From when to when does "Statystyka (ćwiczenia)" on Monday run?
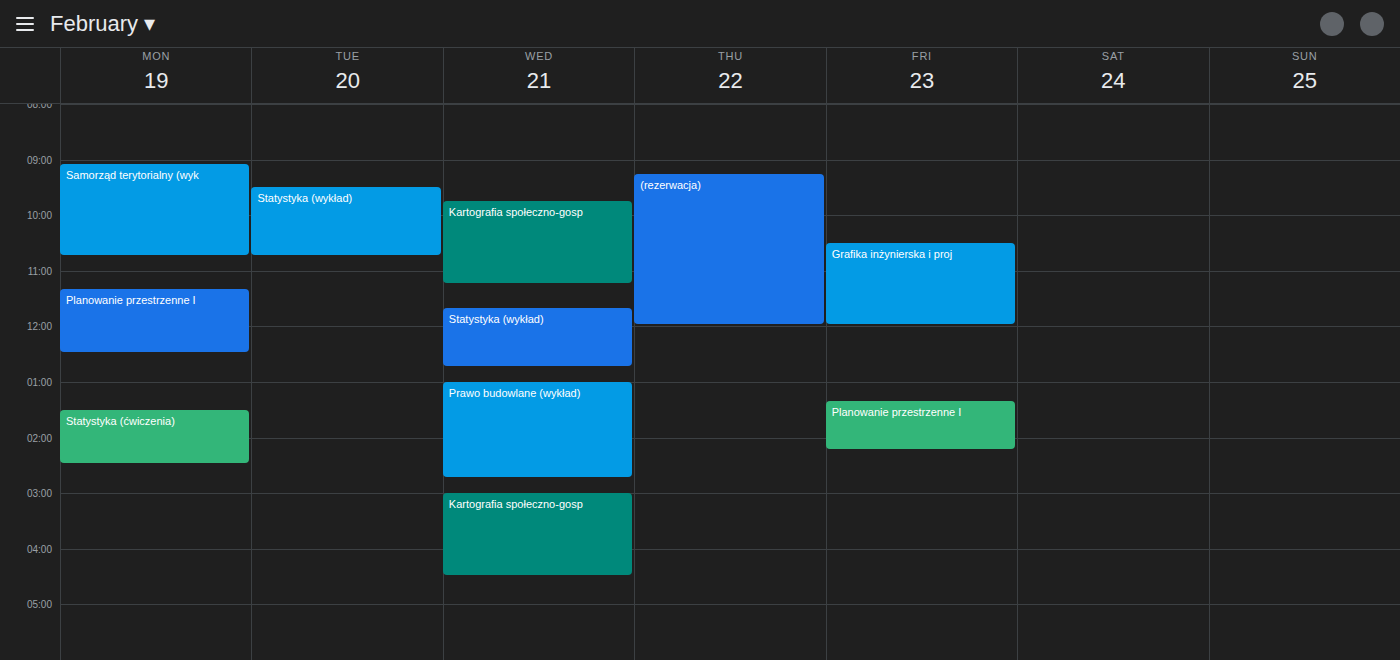
13:30 to 14:30